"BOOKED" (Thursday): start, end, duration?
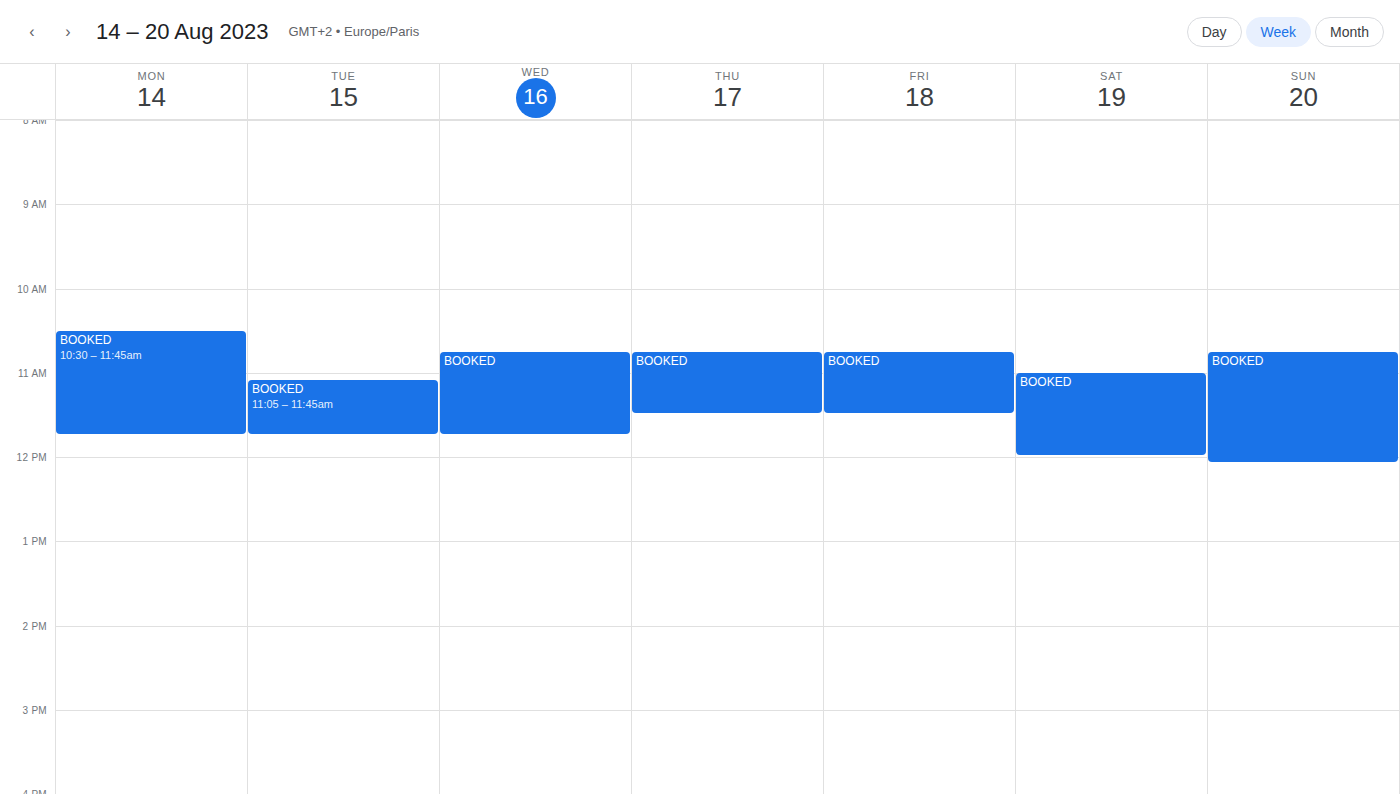
10:45 AM to 11:30 AM, 45 minutes